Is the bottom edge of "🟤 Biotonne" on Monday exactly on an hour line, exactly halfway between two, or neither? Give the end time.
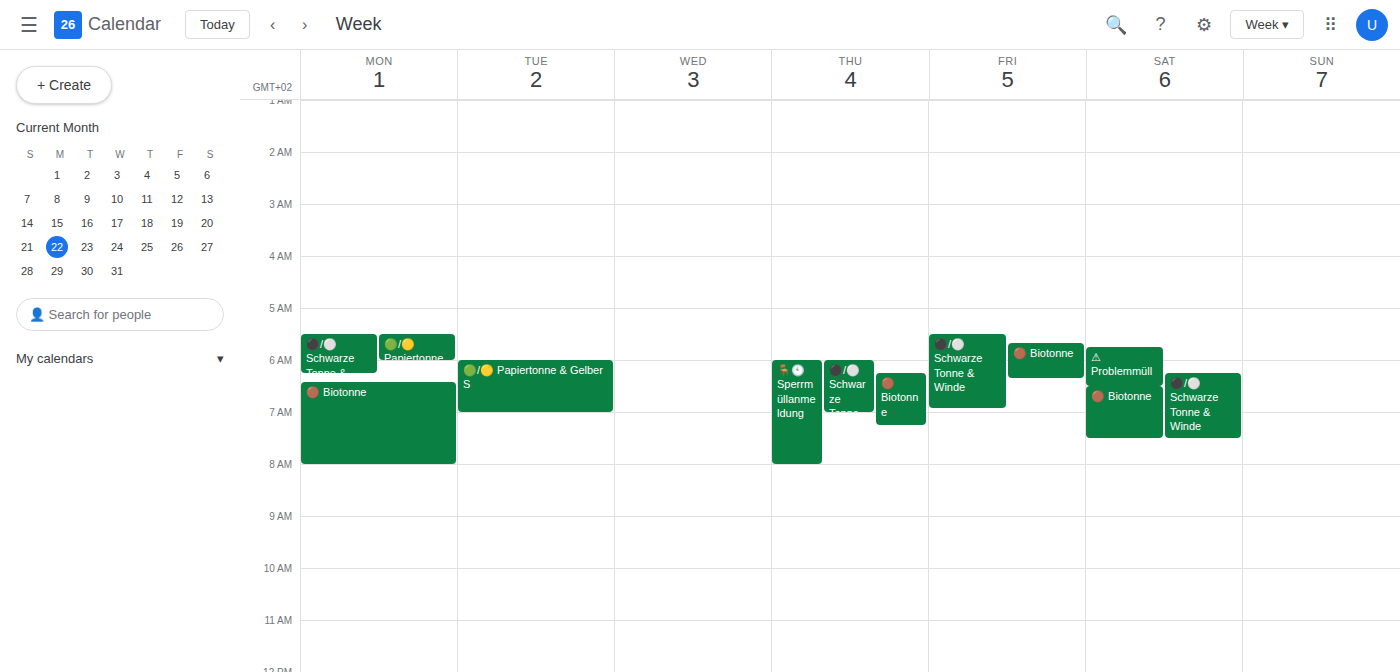
8:00 AM -- exactly on the 8 AM line.